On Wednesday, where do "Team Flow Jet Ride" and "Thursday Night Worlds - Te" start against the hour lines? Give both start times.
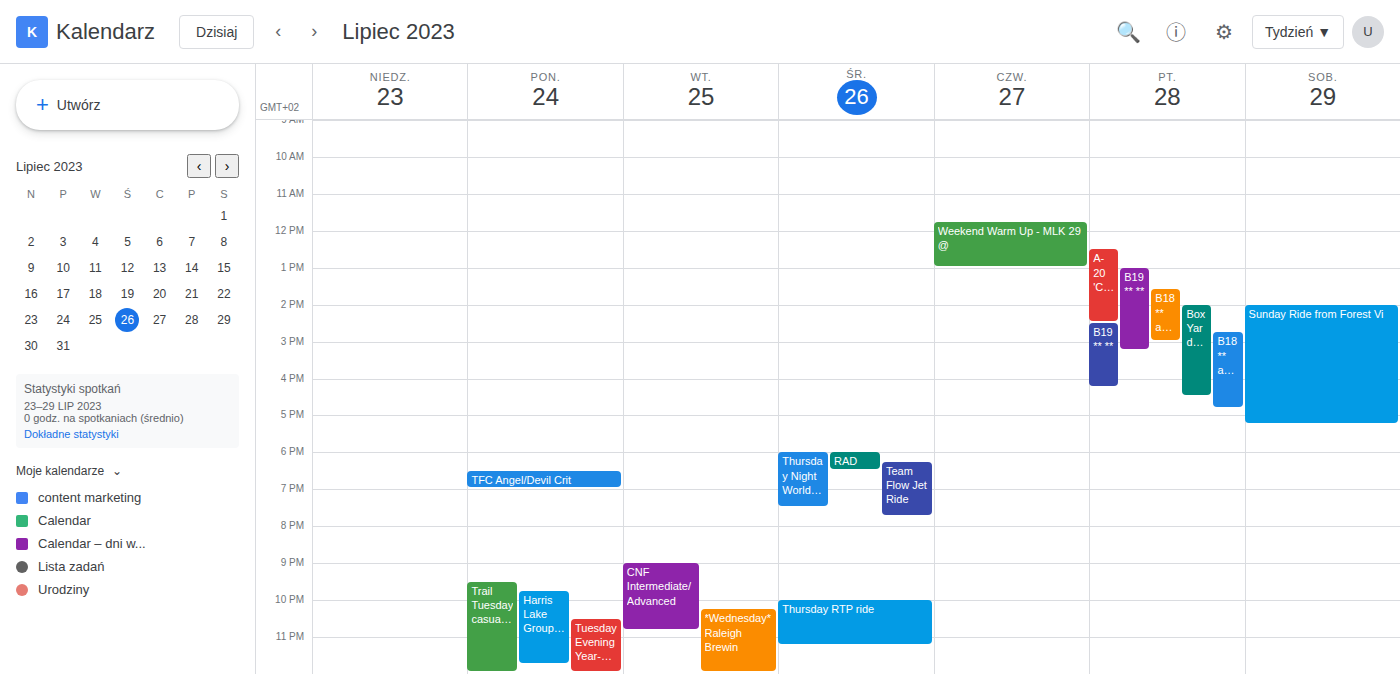
"Team Flow Jet Ride": 6:15 PM, neither: a quarter of the way from the 6 PM line to the 7 PM line. "Thursday Night Worlds - Te": 6:00 PM, exactly on the 6 PM line.